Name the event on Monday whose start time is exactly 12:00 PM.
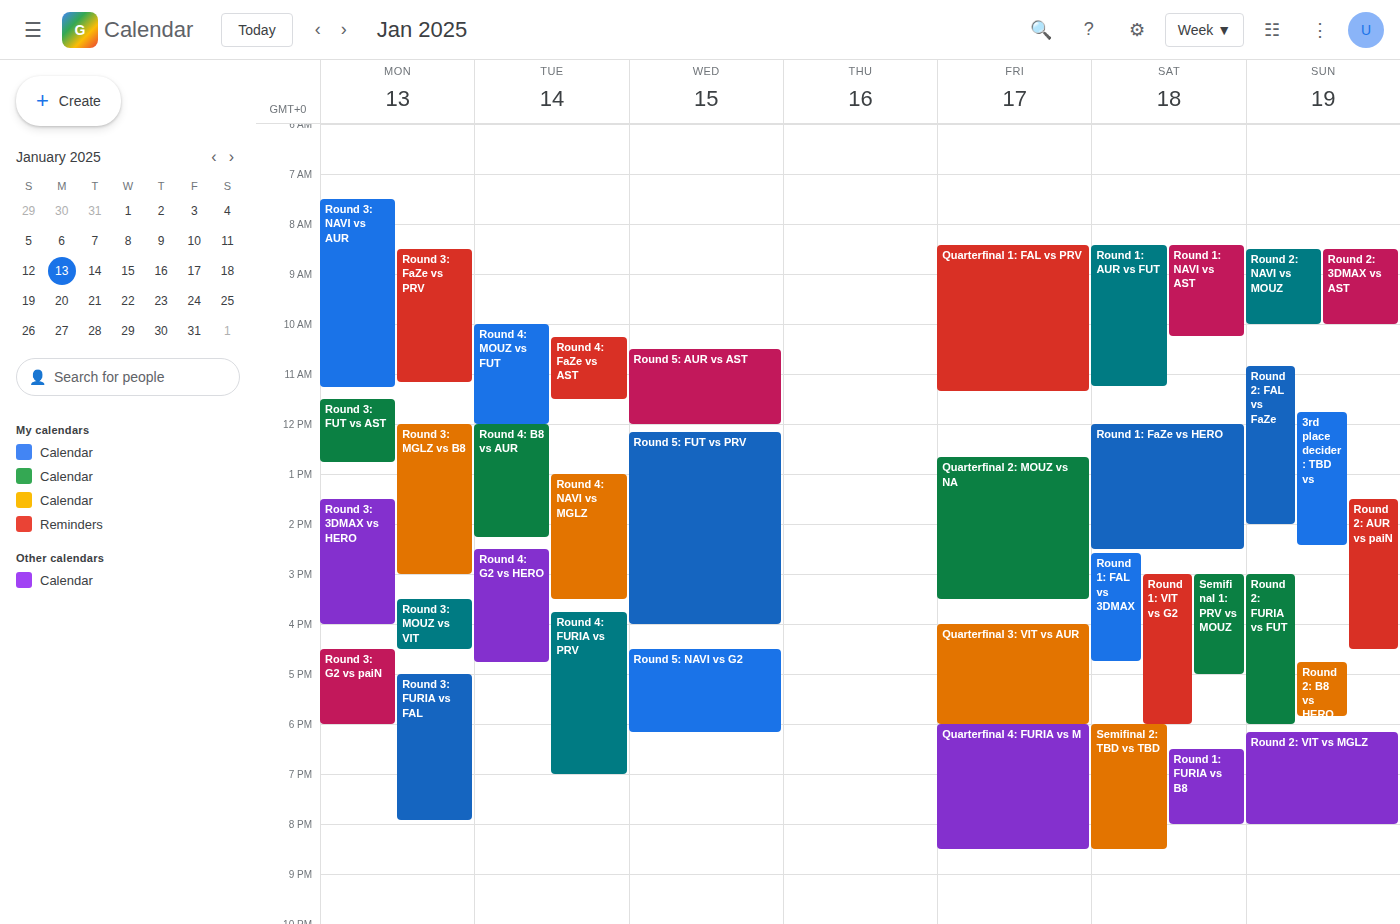
"Round 3: MGLZ vs B8"